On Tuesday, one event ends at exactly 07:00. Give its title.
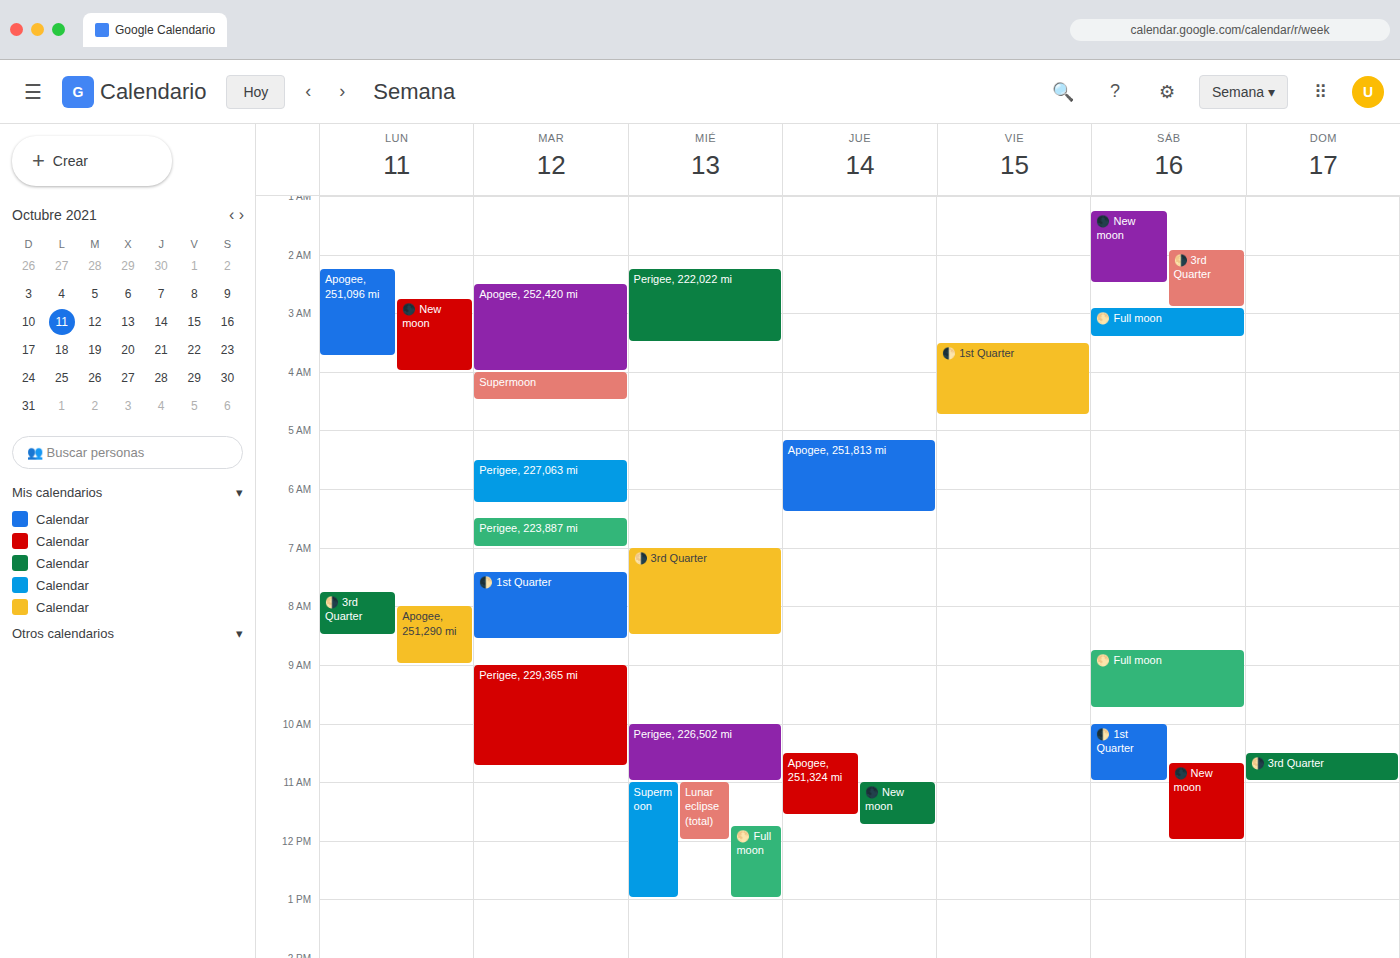
"Perigee, 223,887 mi"